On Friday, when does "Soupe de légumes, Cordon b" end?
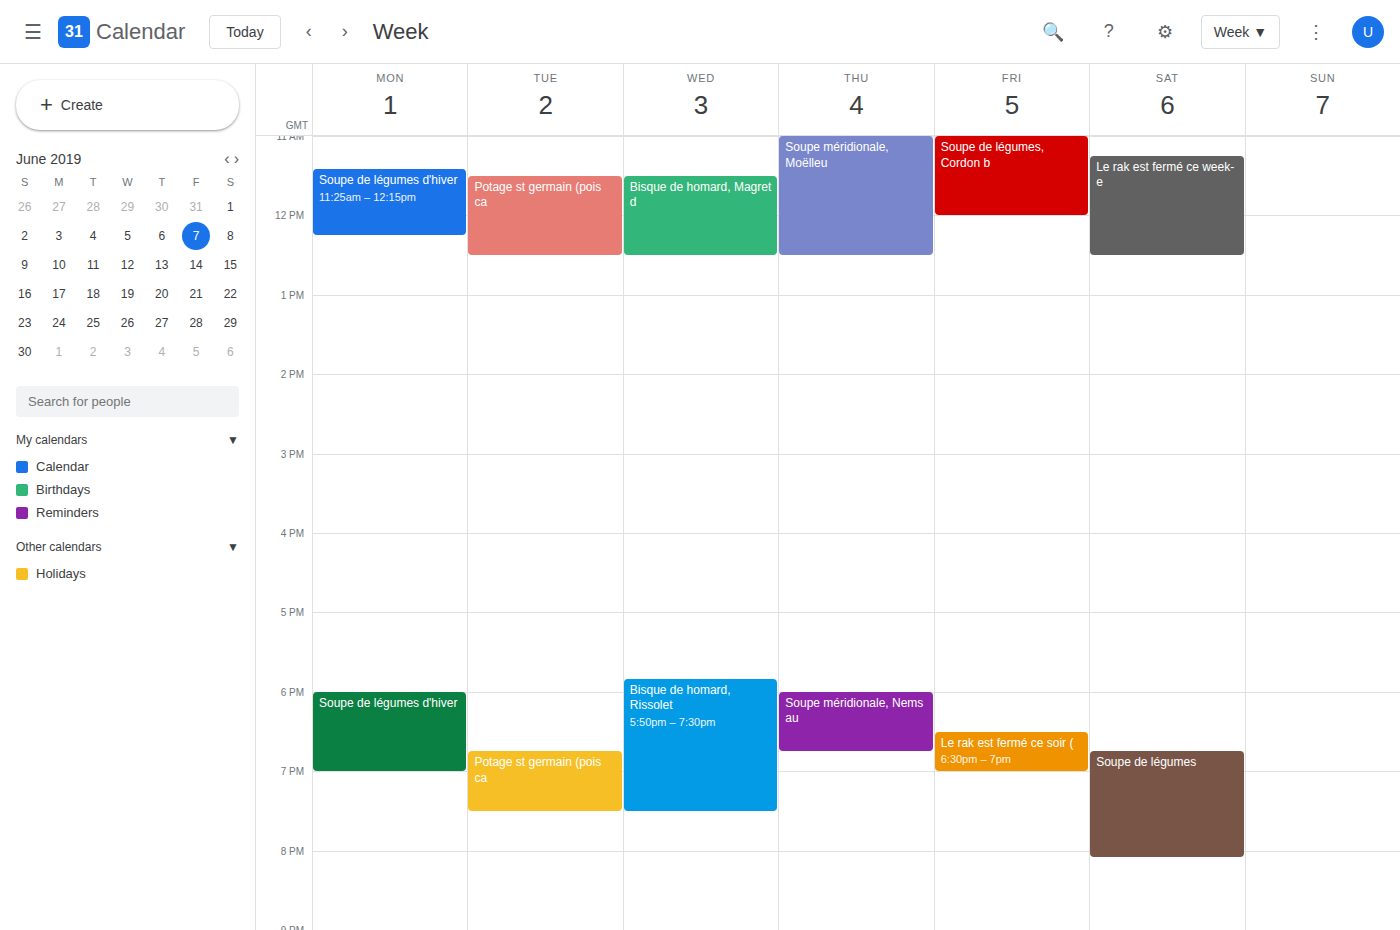
12:00 PM